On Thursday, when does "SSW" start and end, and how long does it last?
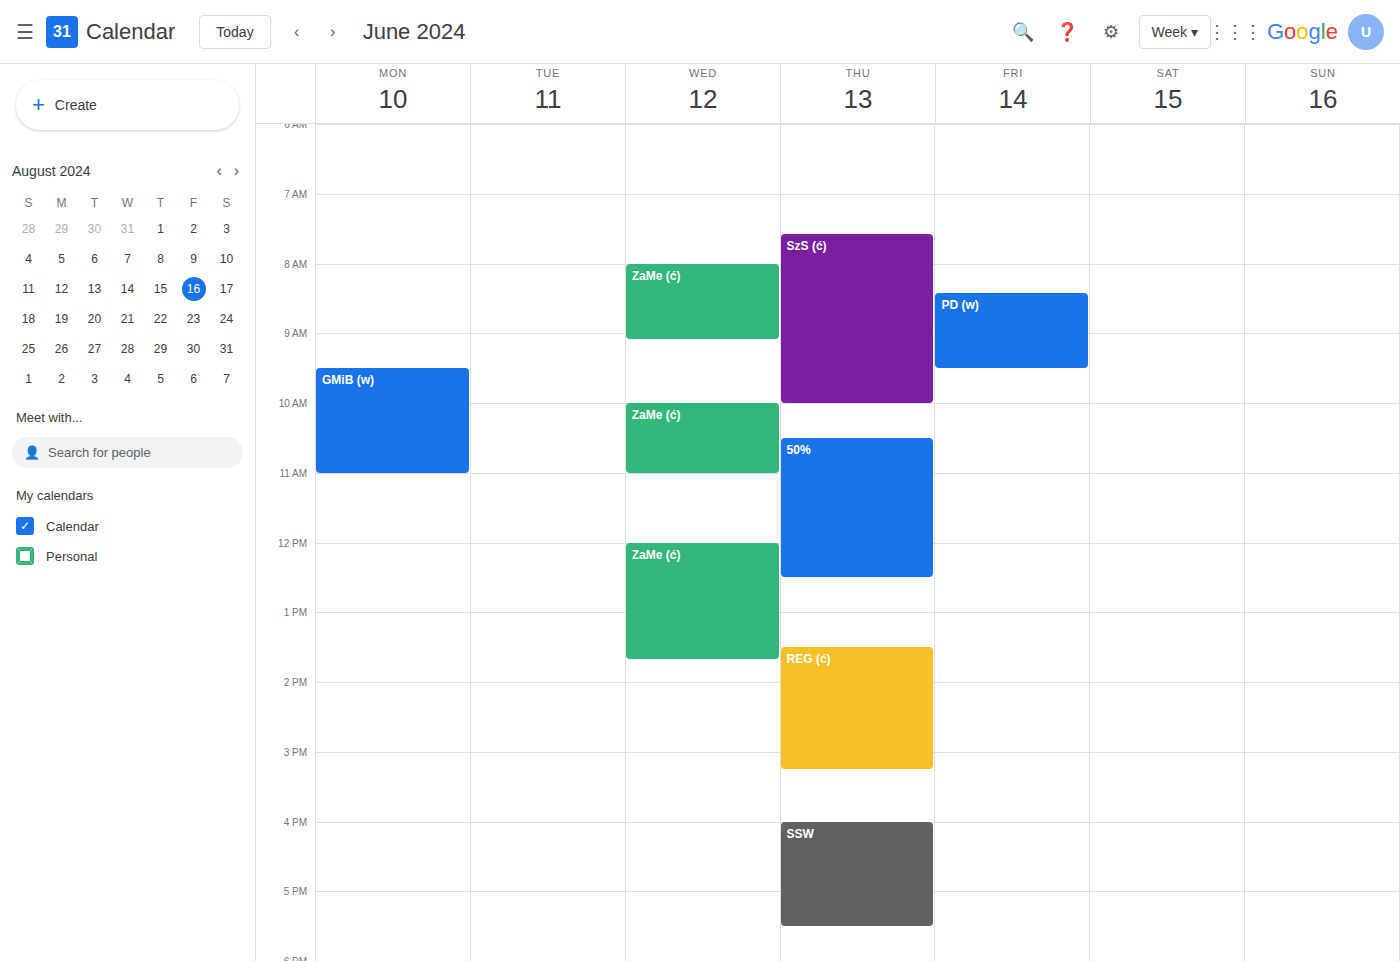
4:00 PM to 5:30 PM, 1 hour 30 minutes